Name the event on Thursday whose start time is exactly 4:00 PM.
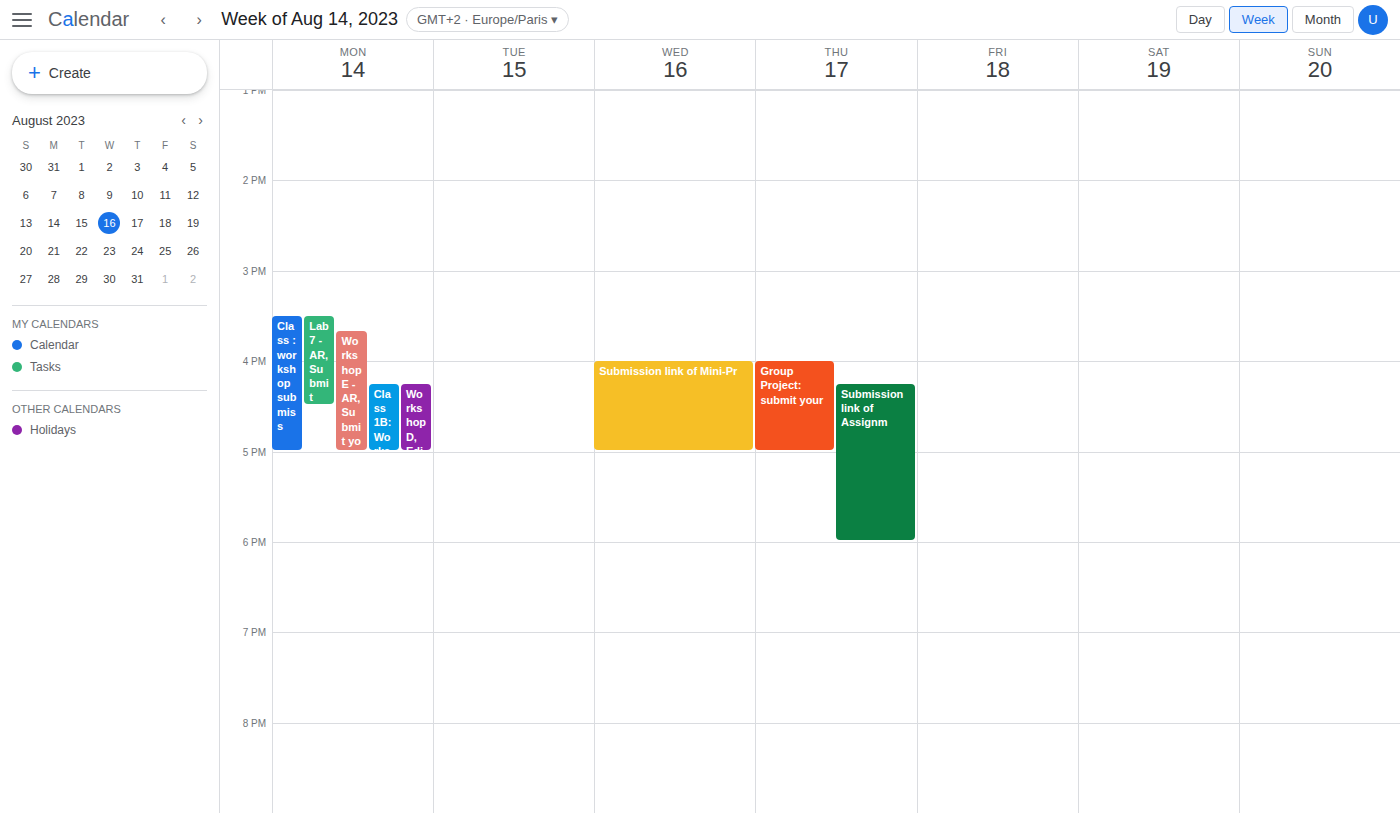
"Group Project: submit your"